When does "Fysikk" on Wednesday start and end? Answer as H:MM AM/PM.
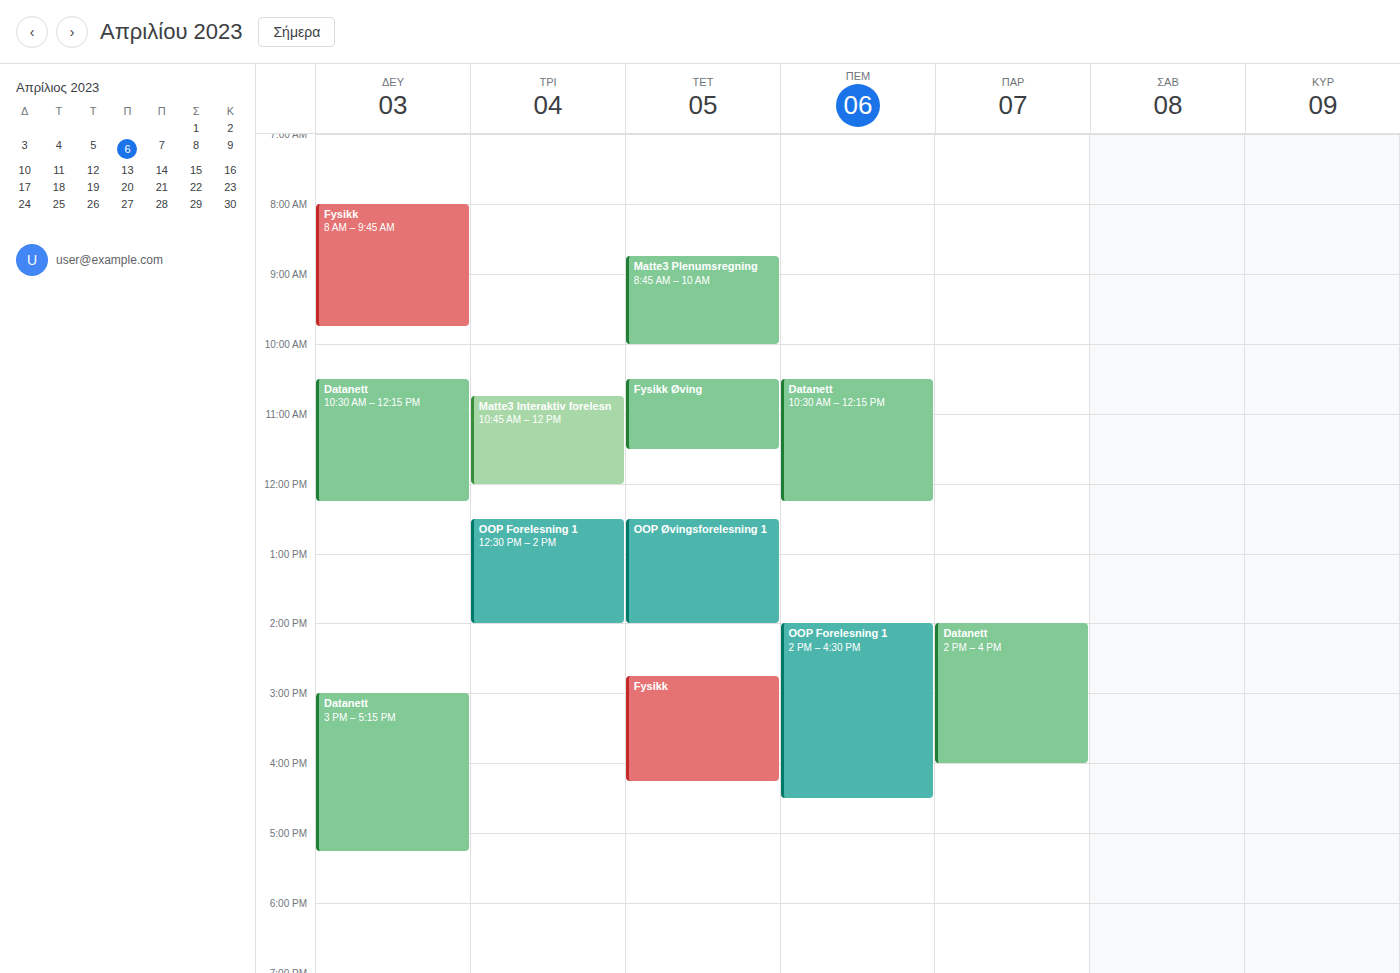
2:45 PM to 4:15 PM